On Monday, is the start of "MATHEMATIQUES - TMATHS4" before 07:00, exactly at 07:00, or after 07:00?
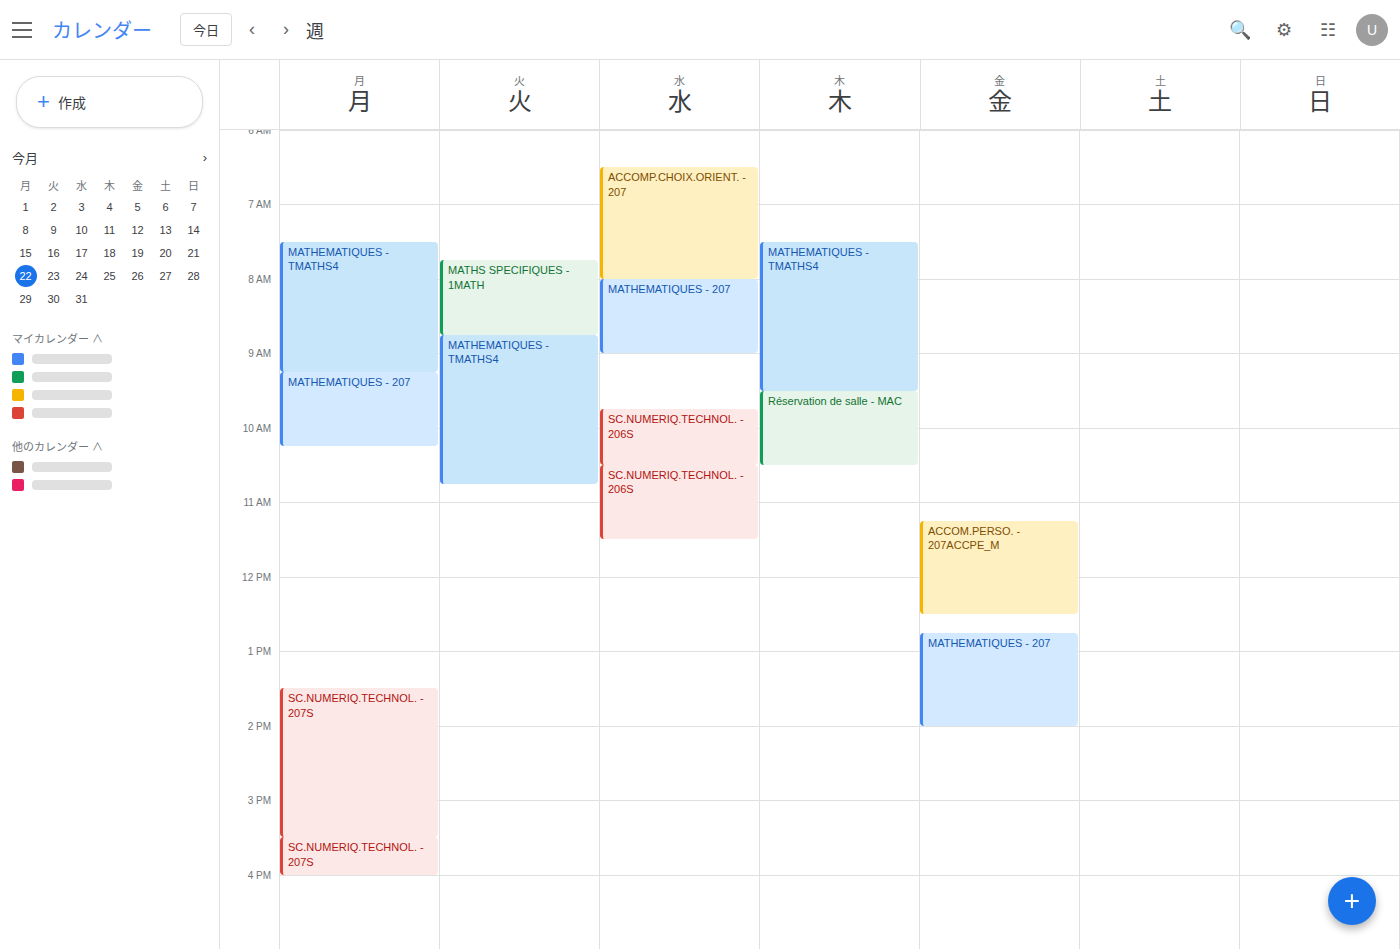
07:30 -- after 07:00, 30 minutes below the 07:00 line.